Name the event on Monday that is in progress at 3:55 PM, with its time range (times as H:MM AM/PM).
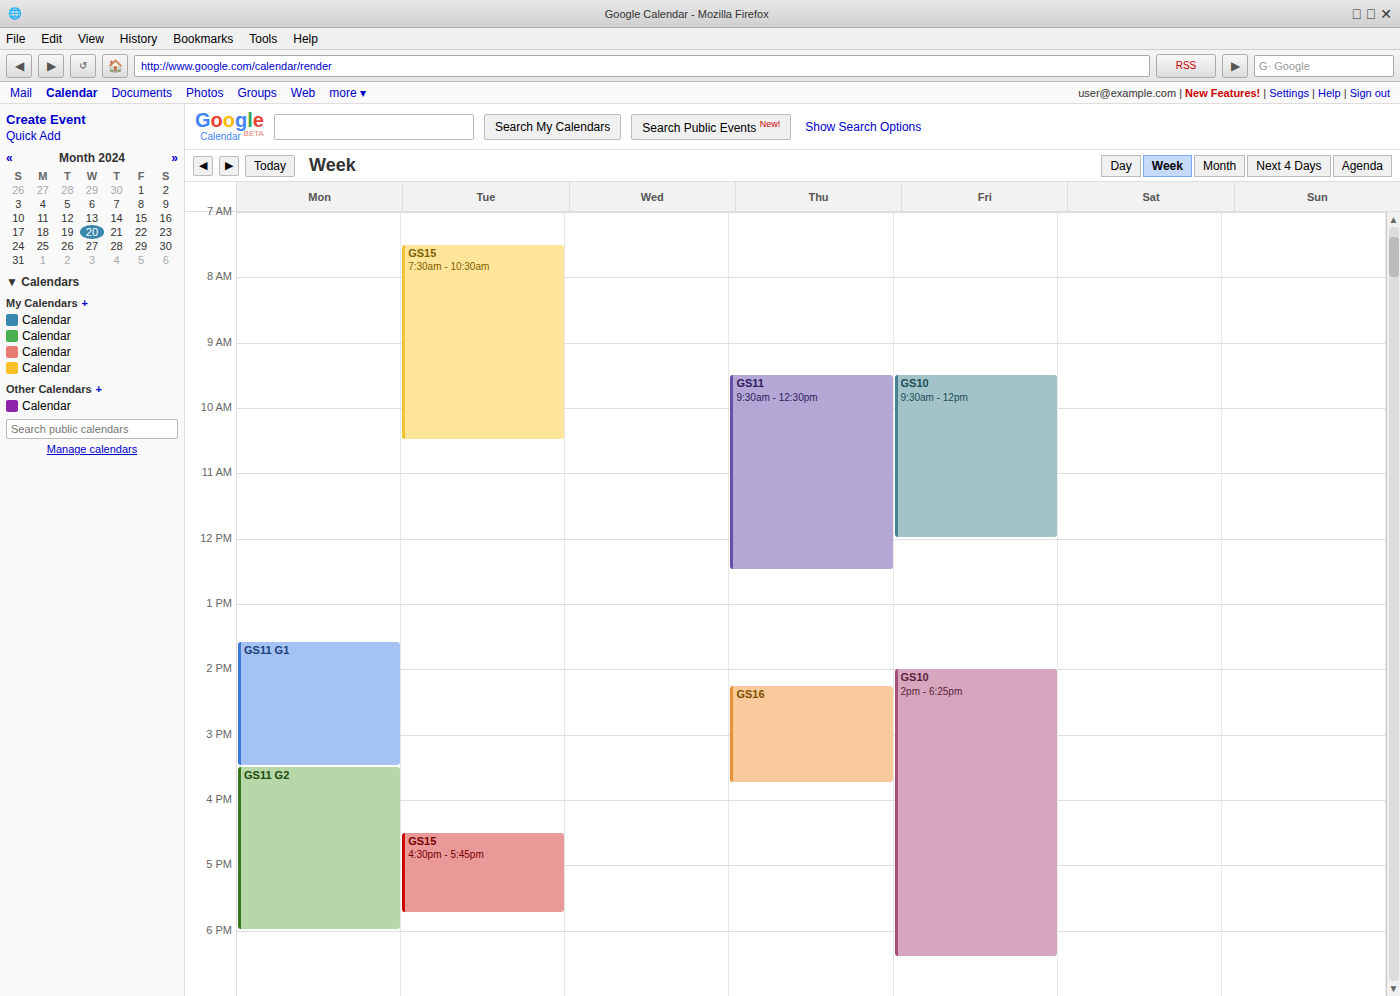
"GS11 G2", 3:30 PM to 6:00 PM